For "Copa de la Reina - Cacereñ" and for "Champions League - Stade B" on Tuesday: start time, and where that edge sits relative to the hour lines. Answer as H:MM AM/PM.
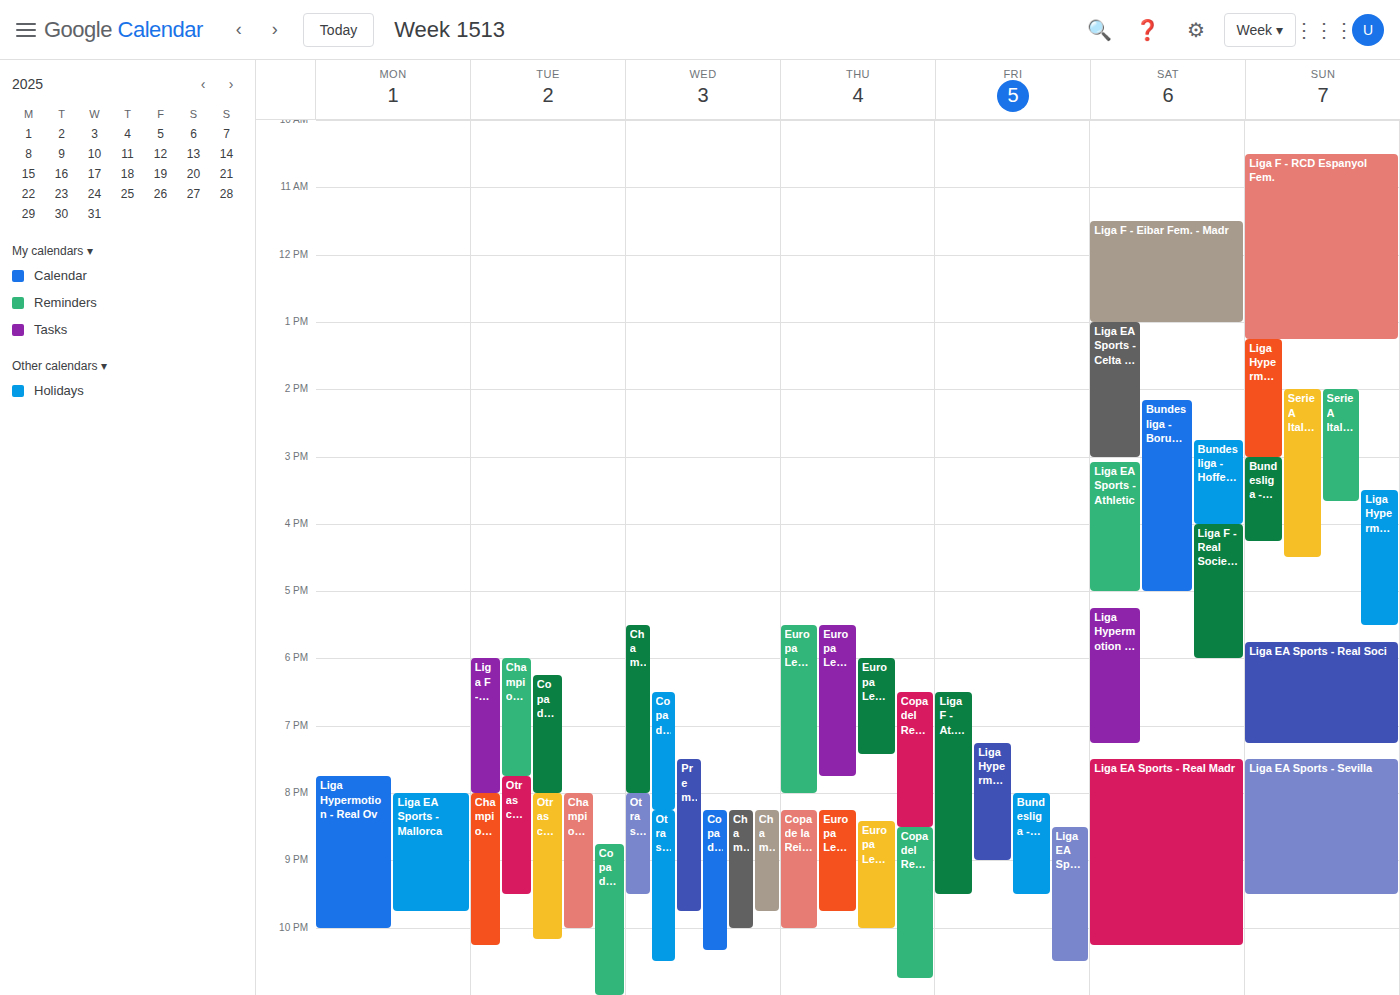
"Copa de la Reina - Cacereñ": 6:15 PM, neither: a quarter of the way from the 6 PM line to the 7 PM line. "Champions League - Stade B": 6:00 PM, exactly on the 6 PM line.